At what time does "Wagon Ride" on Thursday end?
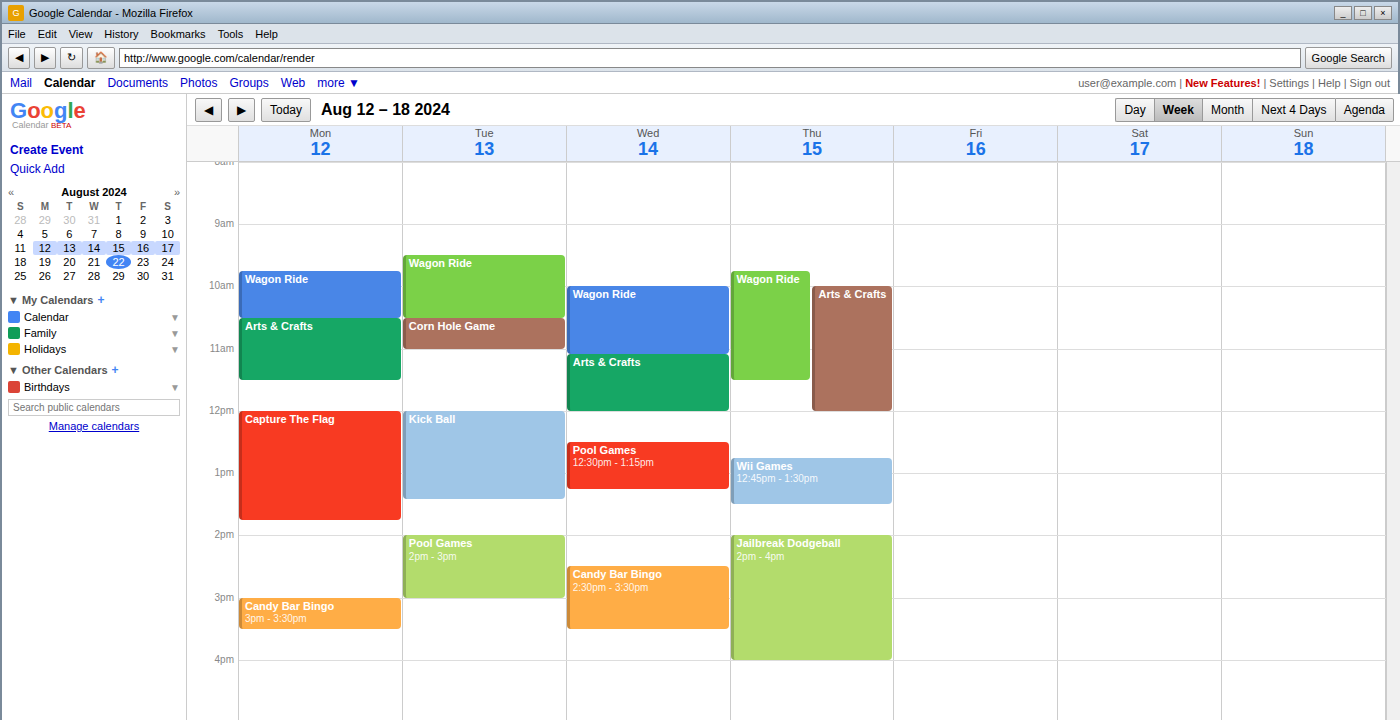
11:30